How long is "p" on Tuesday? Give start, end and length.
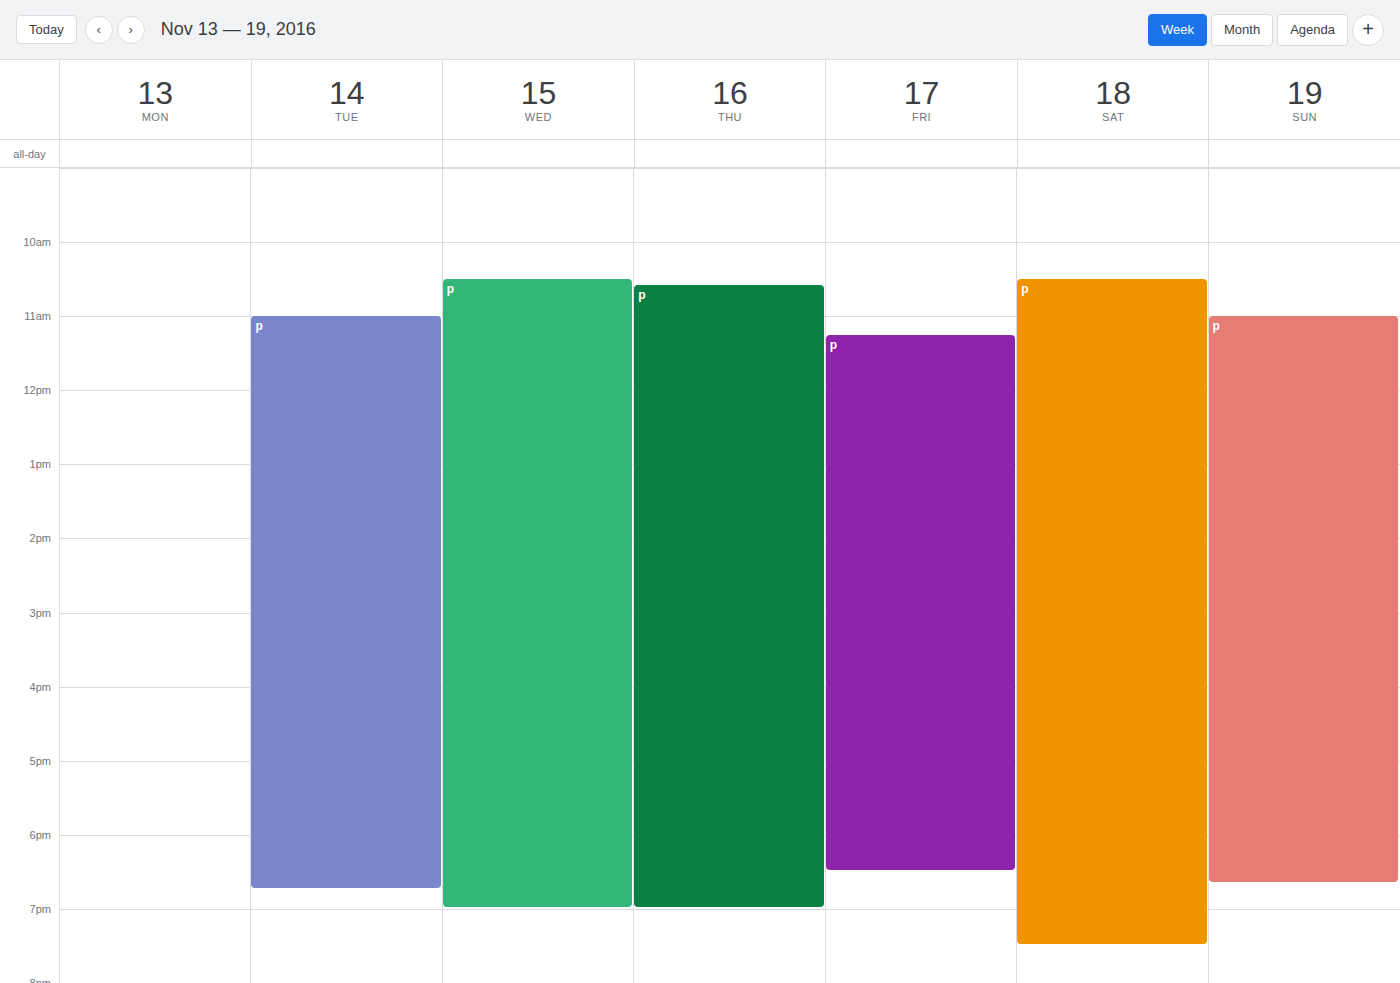
11:00 AM to 6:45 PM, 7 hours 45 minutes